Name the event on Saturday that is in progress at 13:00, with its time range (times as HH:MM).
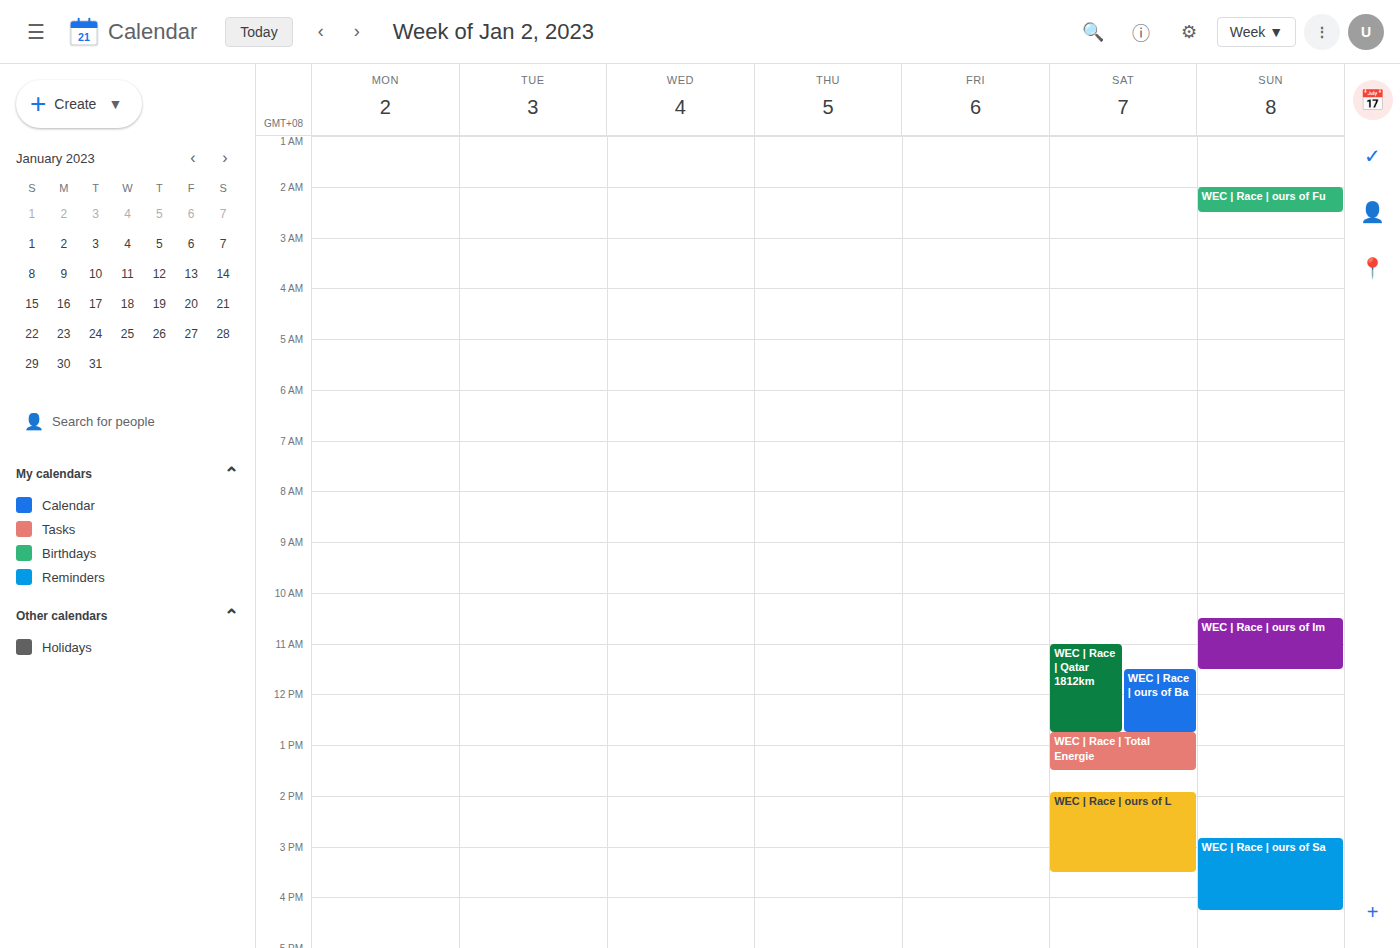
"WEC | Race | Total Energie", 12:45 to 13:30